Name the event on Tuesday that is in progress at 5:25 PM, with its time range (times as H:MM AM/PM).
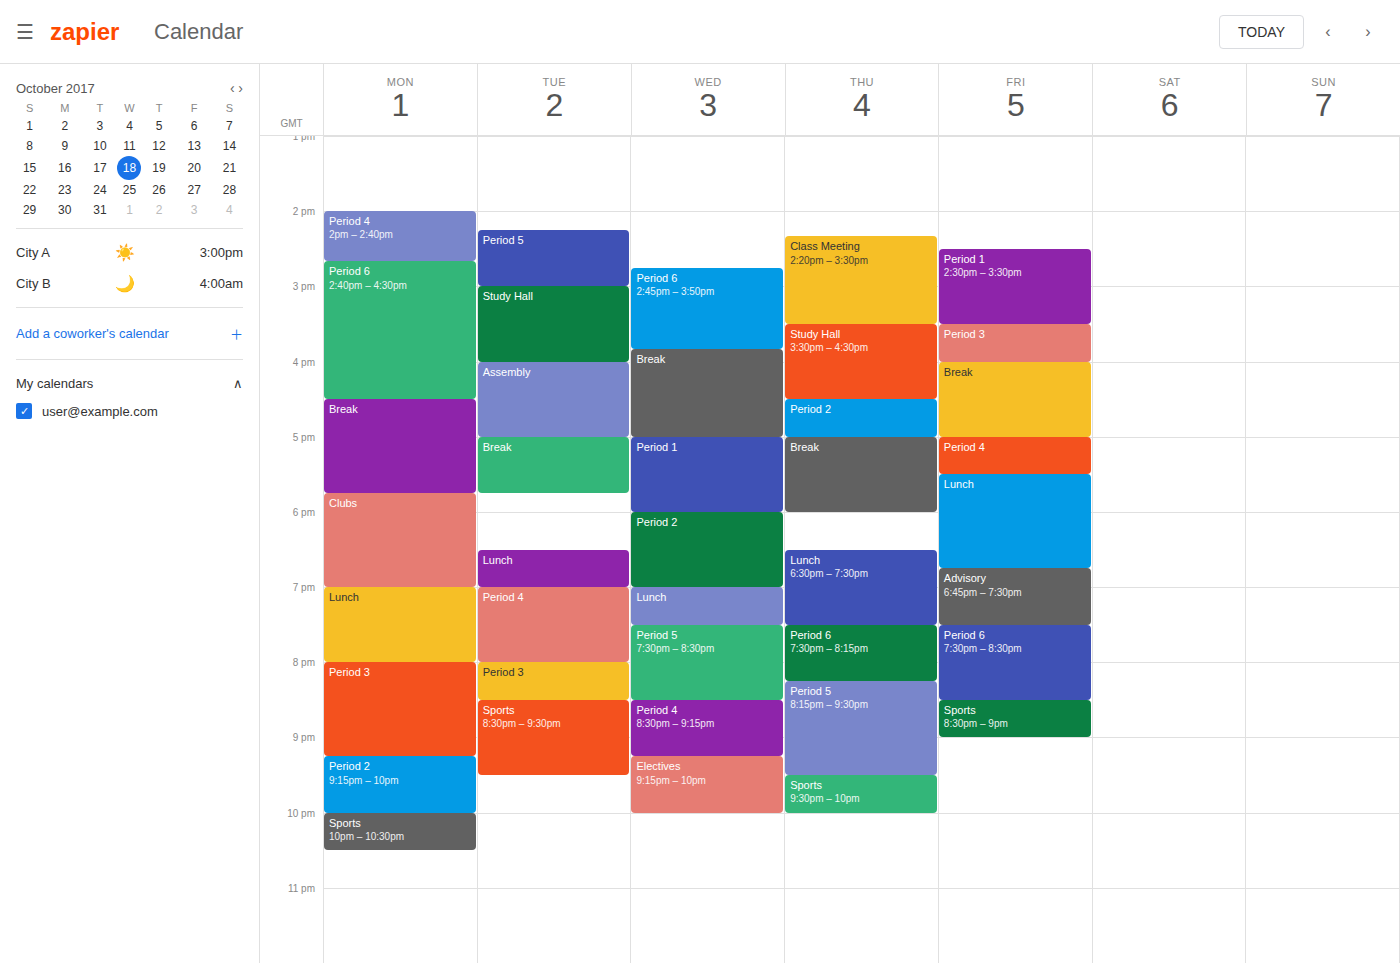
"Break", 5:00 PM to 5:45 PM